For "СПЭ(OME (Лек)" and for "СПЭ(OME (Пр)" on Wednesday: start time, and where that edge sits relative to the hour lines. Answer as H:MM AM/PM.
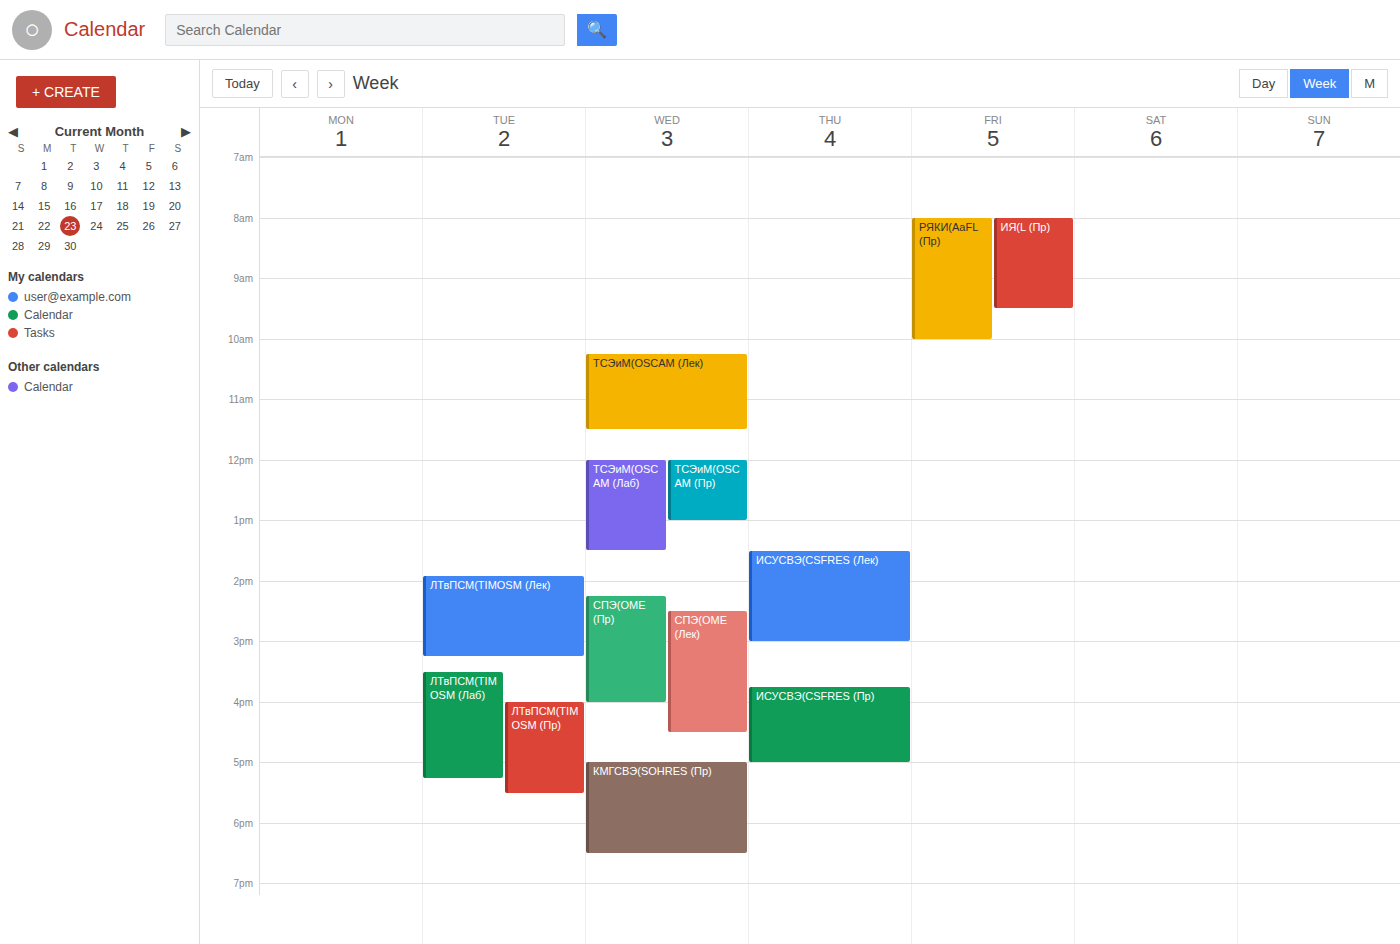
"СПЭ(OME (Лек)": 2:30 PM, halfway between the 2 PM and 3 PM lines. "СПЭ(OME (Пр)": 2:15 PM, neither: a quarter of the way from the 2 PM line to the 3 PM line.